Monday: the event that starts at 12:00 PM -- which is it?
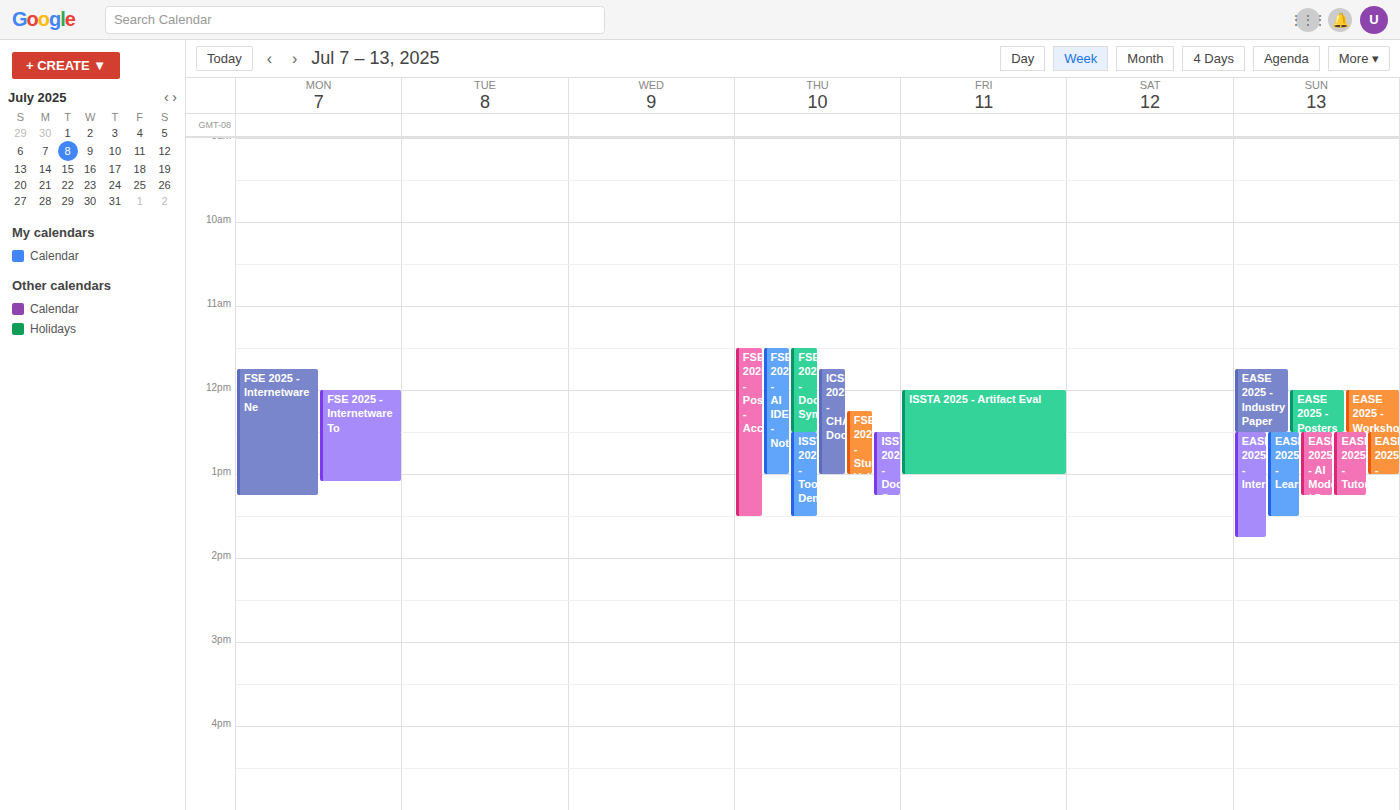
"FSE 2025 - Internetware To"